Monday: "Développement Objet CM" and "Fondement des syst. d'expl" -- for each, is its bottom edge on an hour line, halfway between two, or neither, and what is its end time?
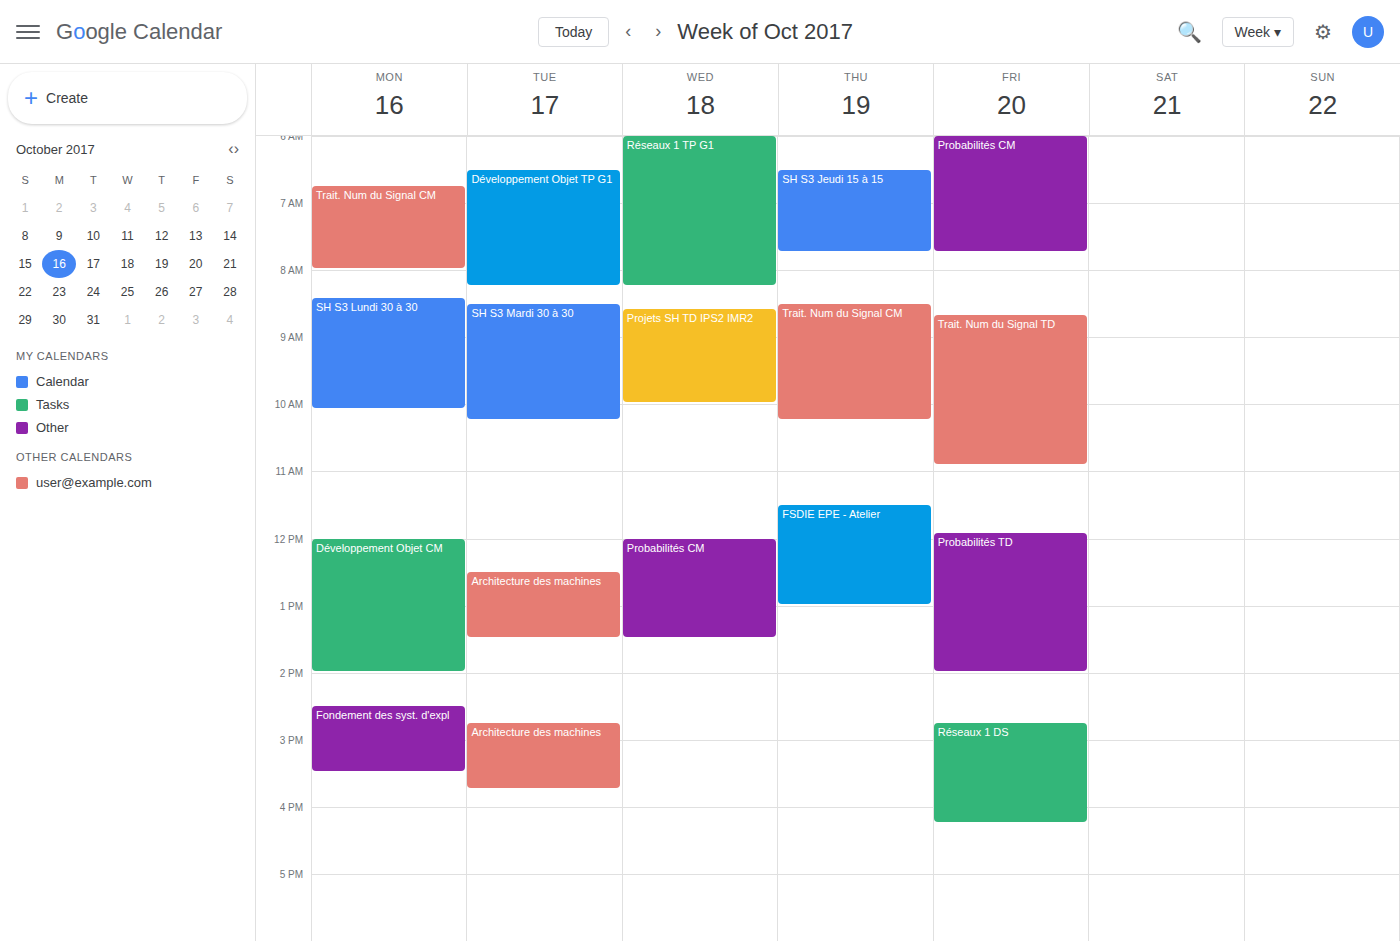
"Développement Objet CM": 2:00 PM, exactly on the 2 PM line. "Fondement des syst. d'expl": 3:30 PM, halfway between the 3 PM and 4 PM lines.